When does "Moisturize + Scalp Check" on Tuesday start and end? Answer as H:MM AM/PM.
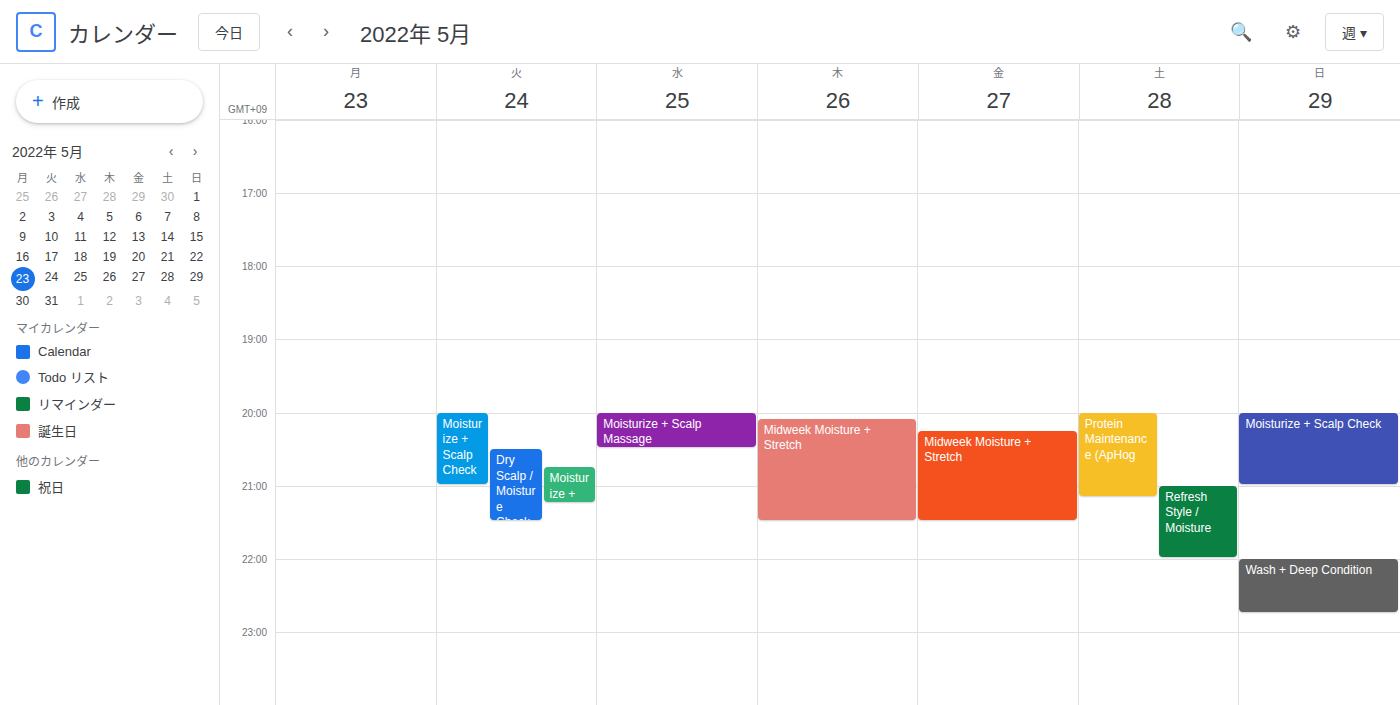
8:00 PM to 9:00 PM